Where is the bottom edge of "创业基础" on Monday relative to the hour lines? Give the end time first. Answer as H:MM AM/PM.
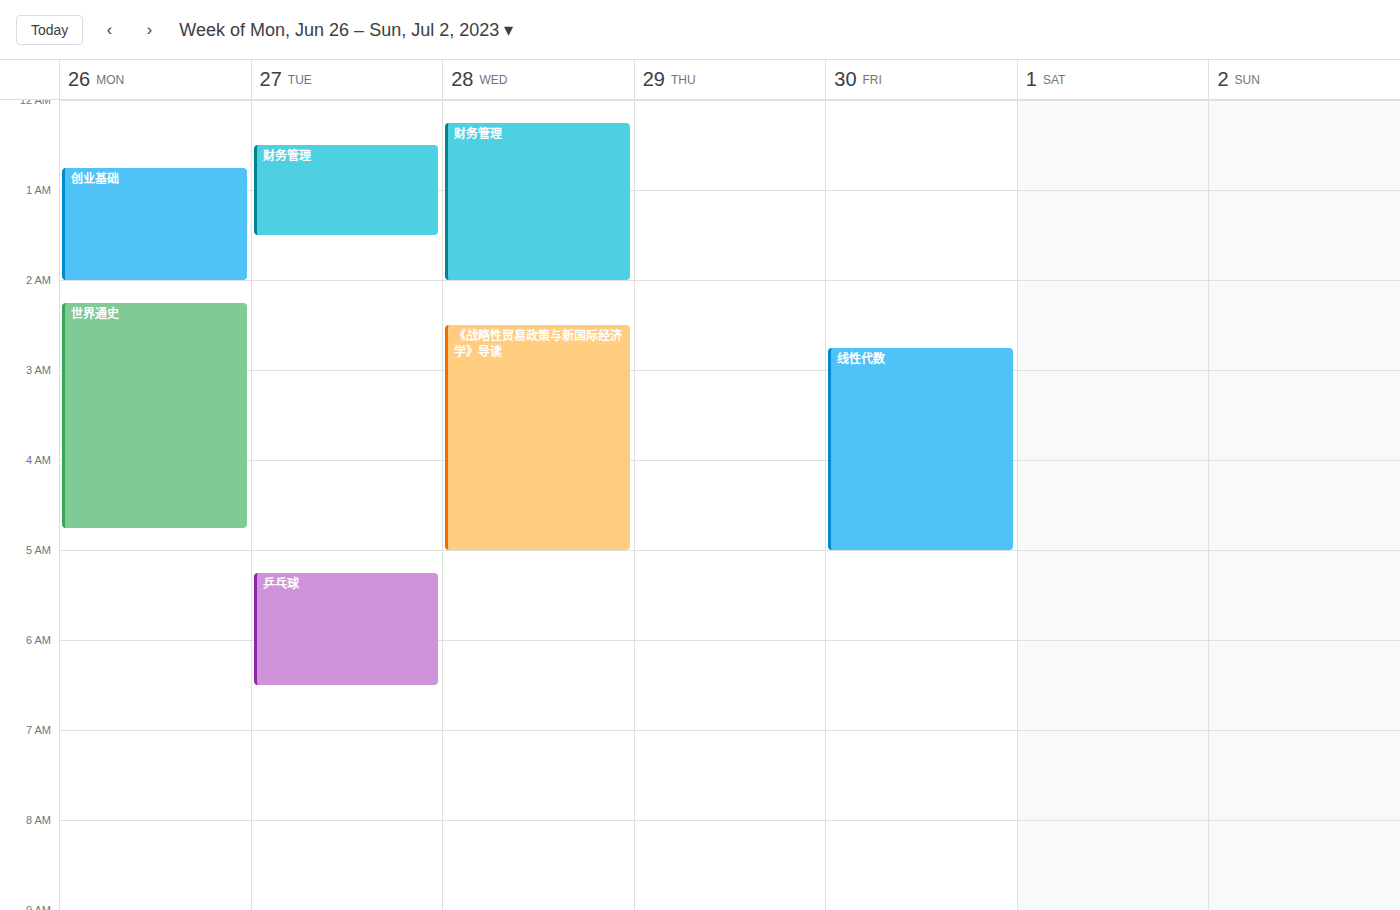
2:00 AM -- exactly on the 2 AM line.